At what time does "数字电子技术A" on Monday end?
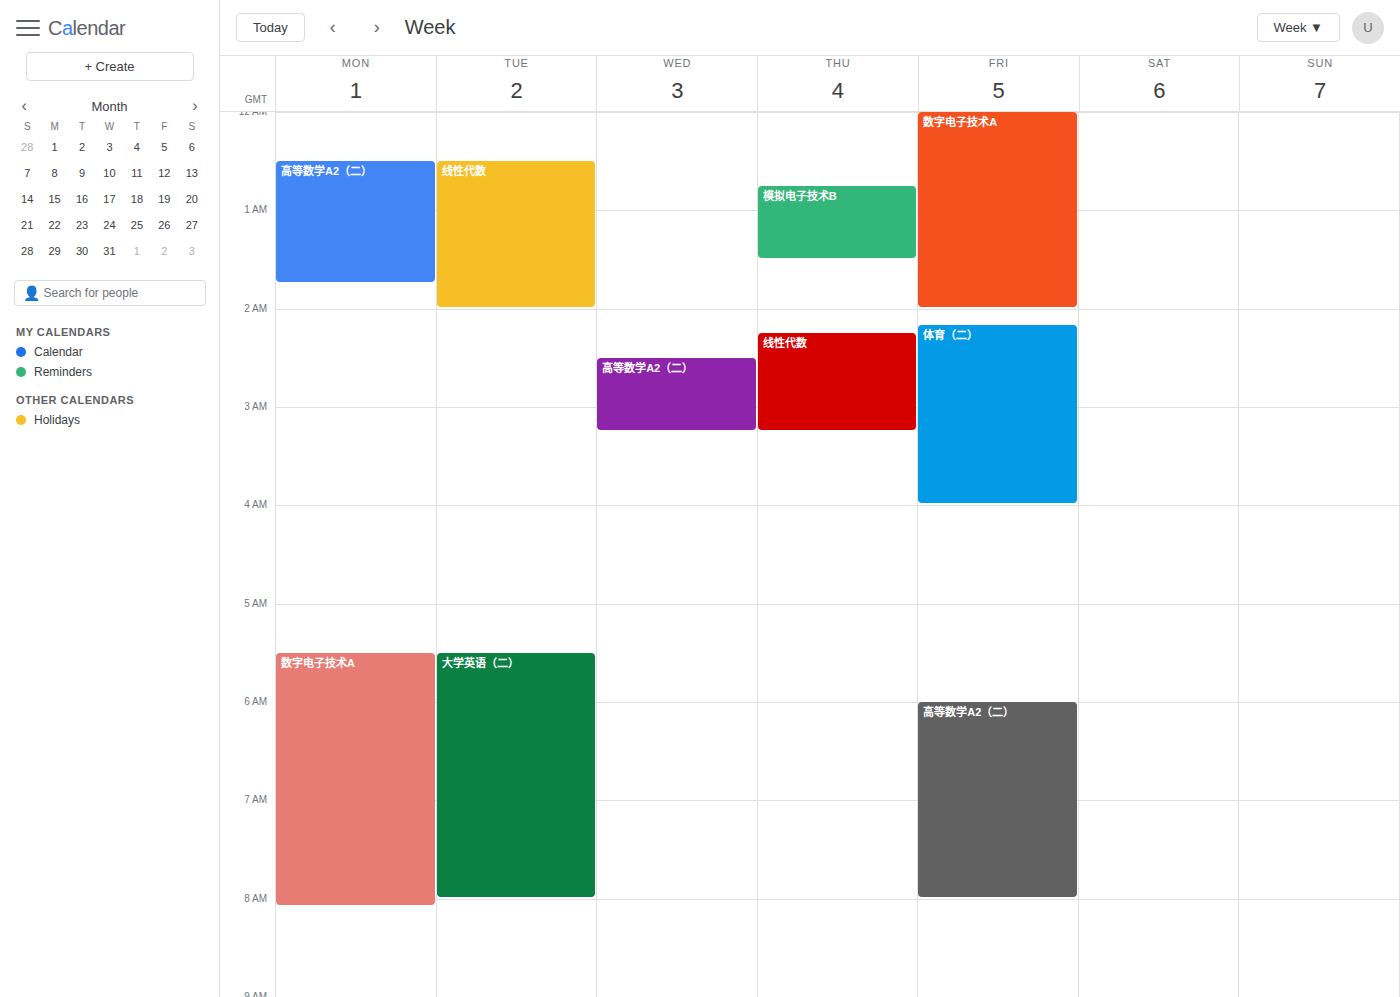
8:05 AM